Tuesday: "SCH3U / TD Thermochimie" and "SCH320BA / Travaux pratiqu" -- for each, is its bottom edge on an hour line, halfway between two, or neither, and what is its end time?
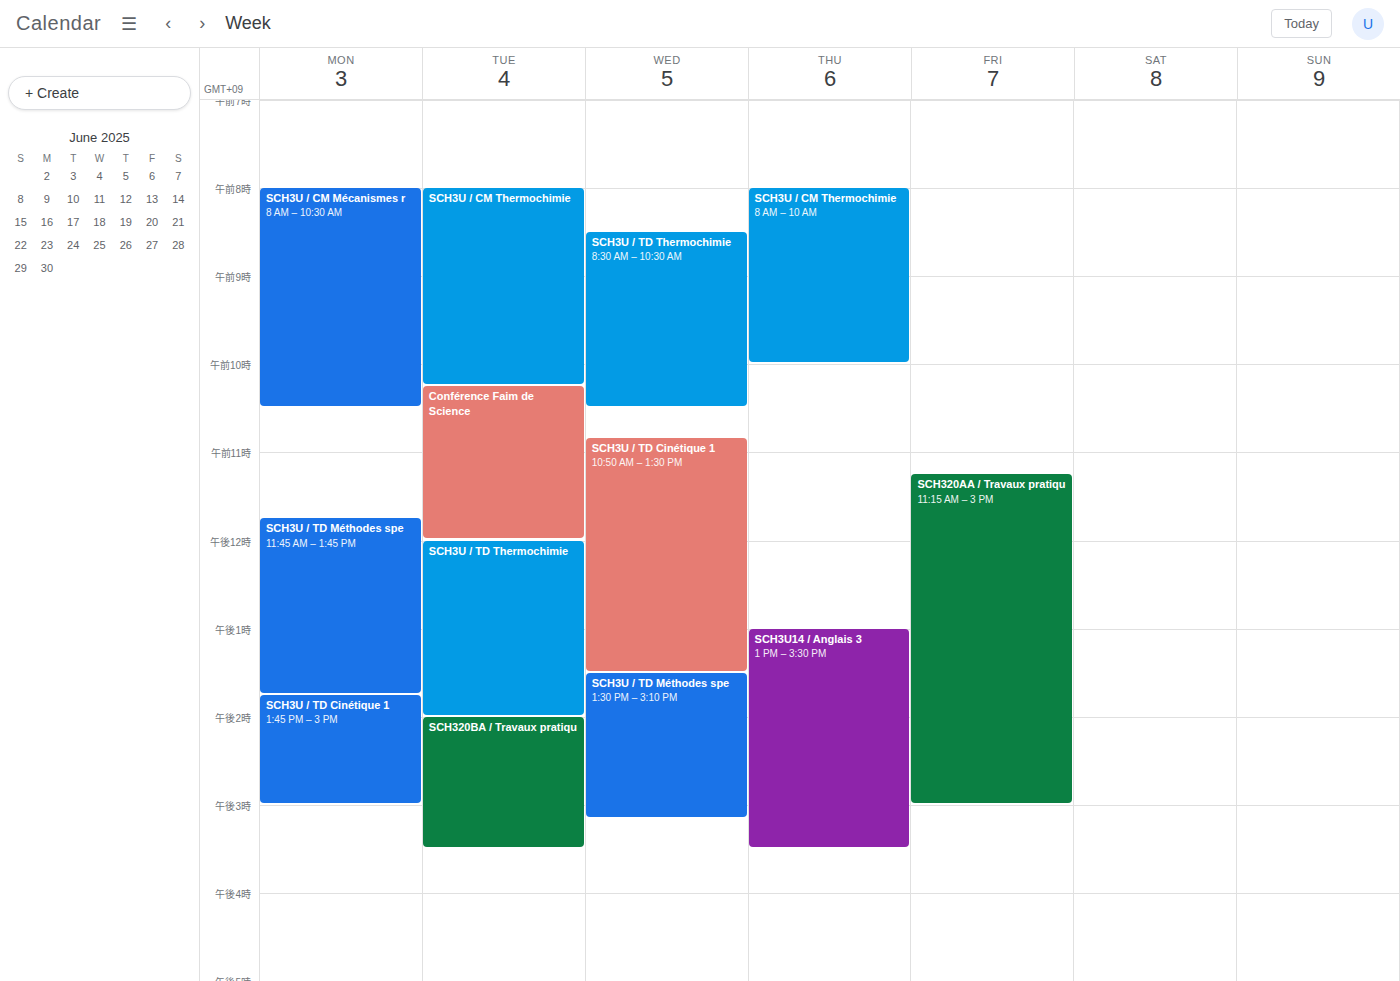
"SCH3U / TD Thermochimie": 2:00 PM, exactly on the 2 PM line. "SCH320BA / Travaux pratiqu": 3:30 PM, halfway between the 3 PM and 4 PM lines.